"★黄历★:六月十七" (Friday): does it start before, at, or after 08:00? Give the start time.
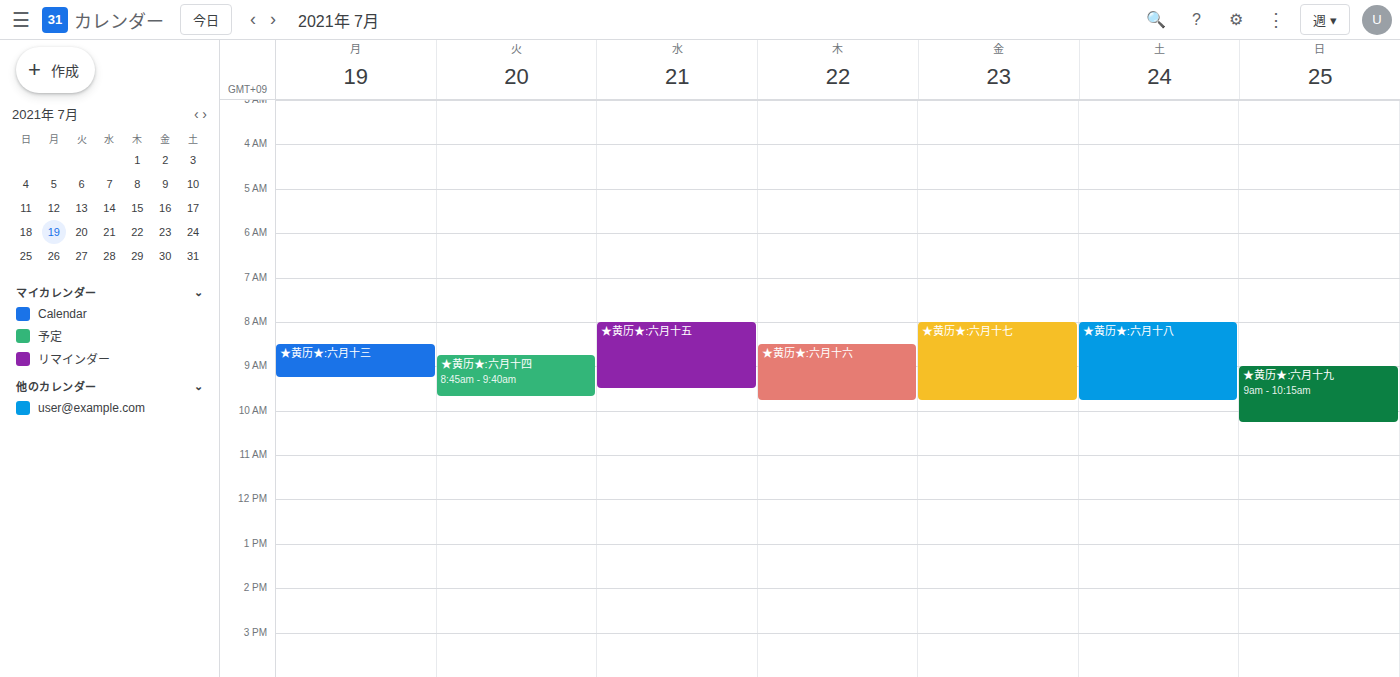
08:00 -- exactly at 08:00, on the 08:00 line.